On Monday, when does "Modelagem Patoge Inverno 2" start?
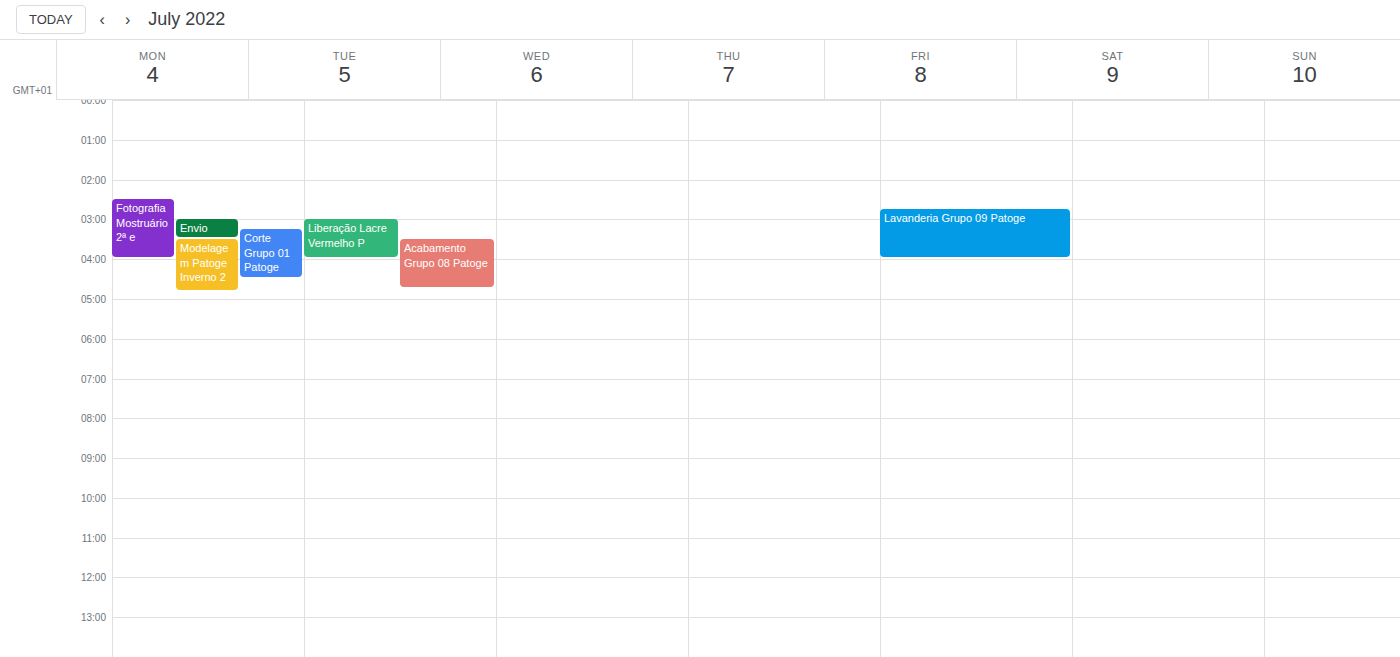
3:30 AM